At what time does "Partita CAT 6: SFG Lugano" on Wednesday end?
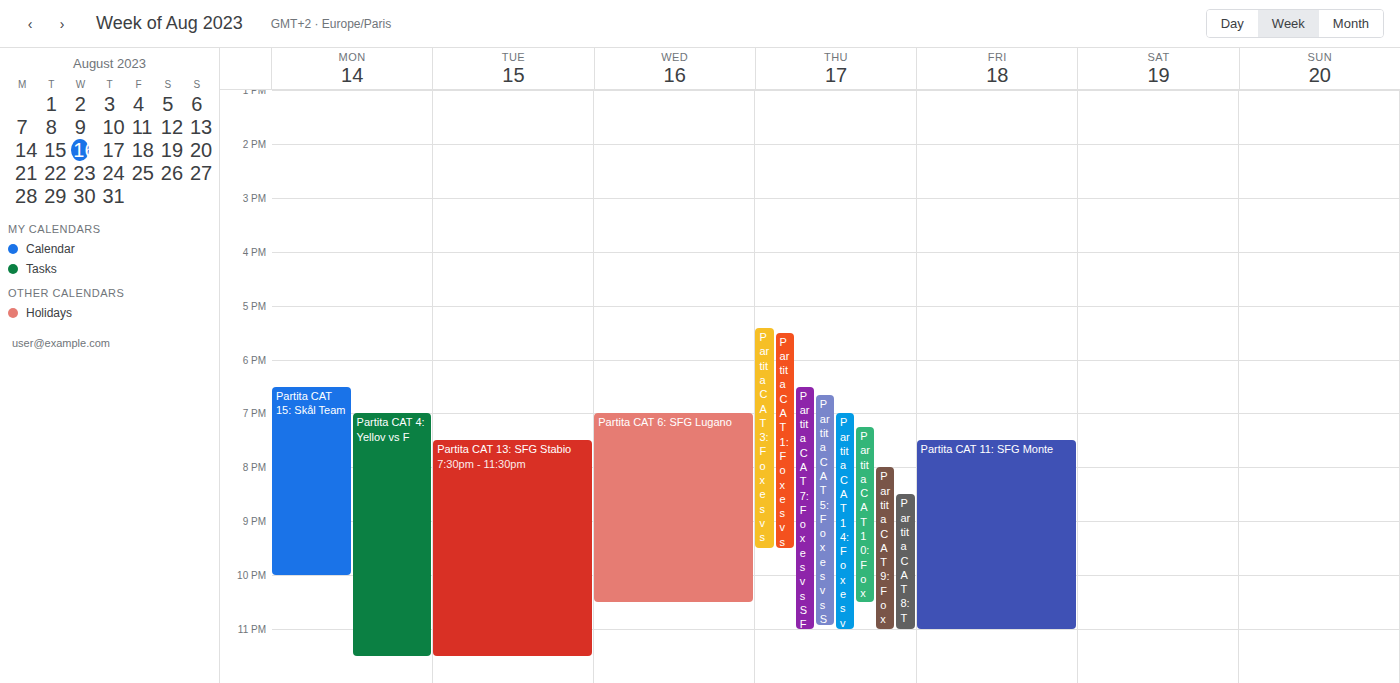
10:30 PM